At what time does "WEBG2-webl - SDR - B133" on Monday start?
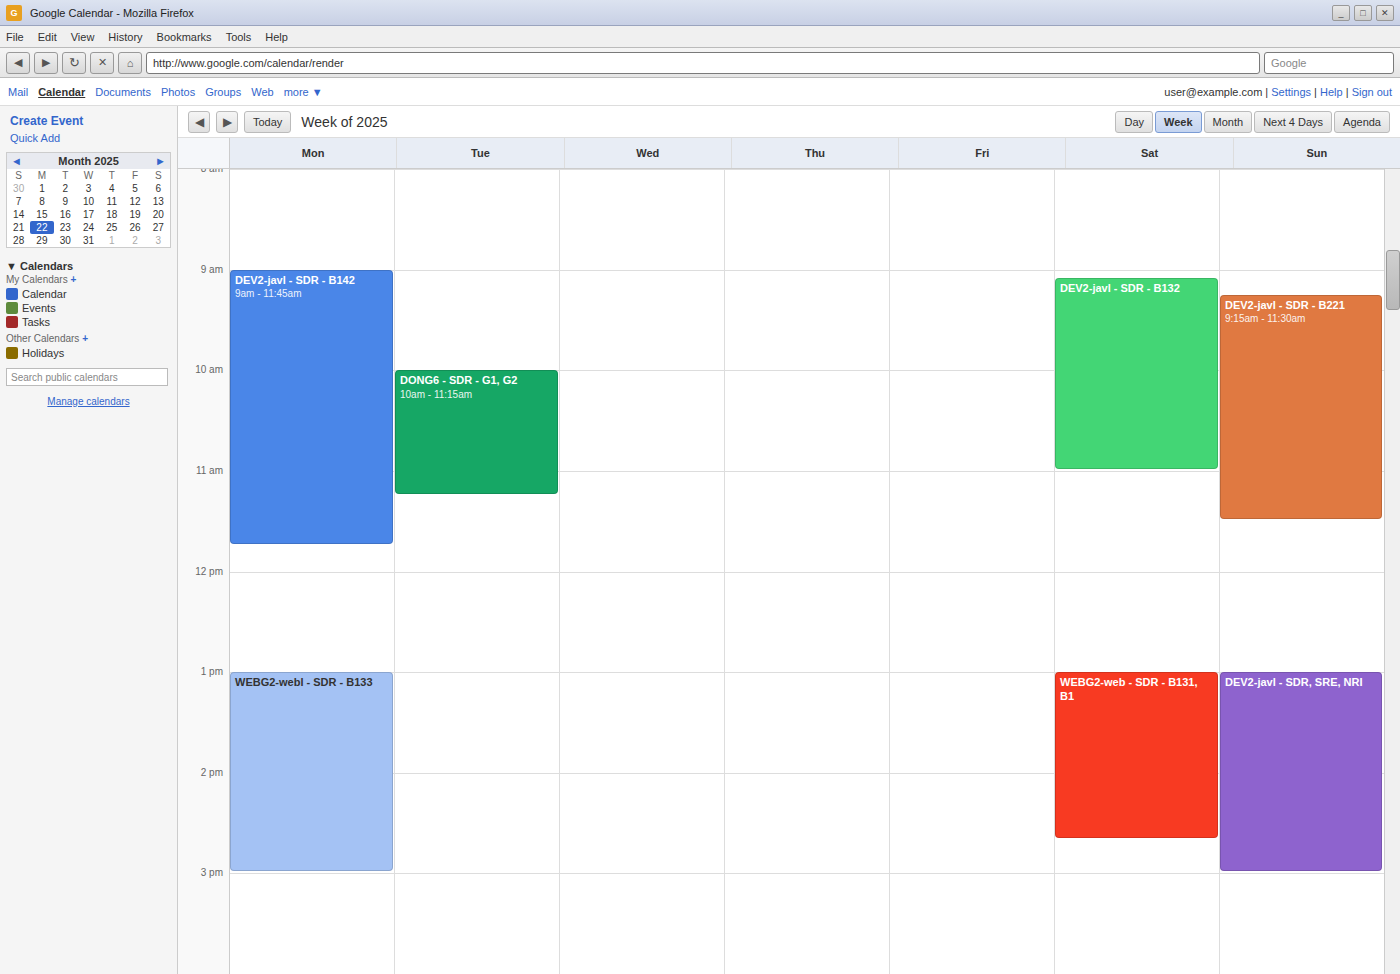
13:00